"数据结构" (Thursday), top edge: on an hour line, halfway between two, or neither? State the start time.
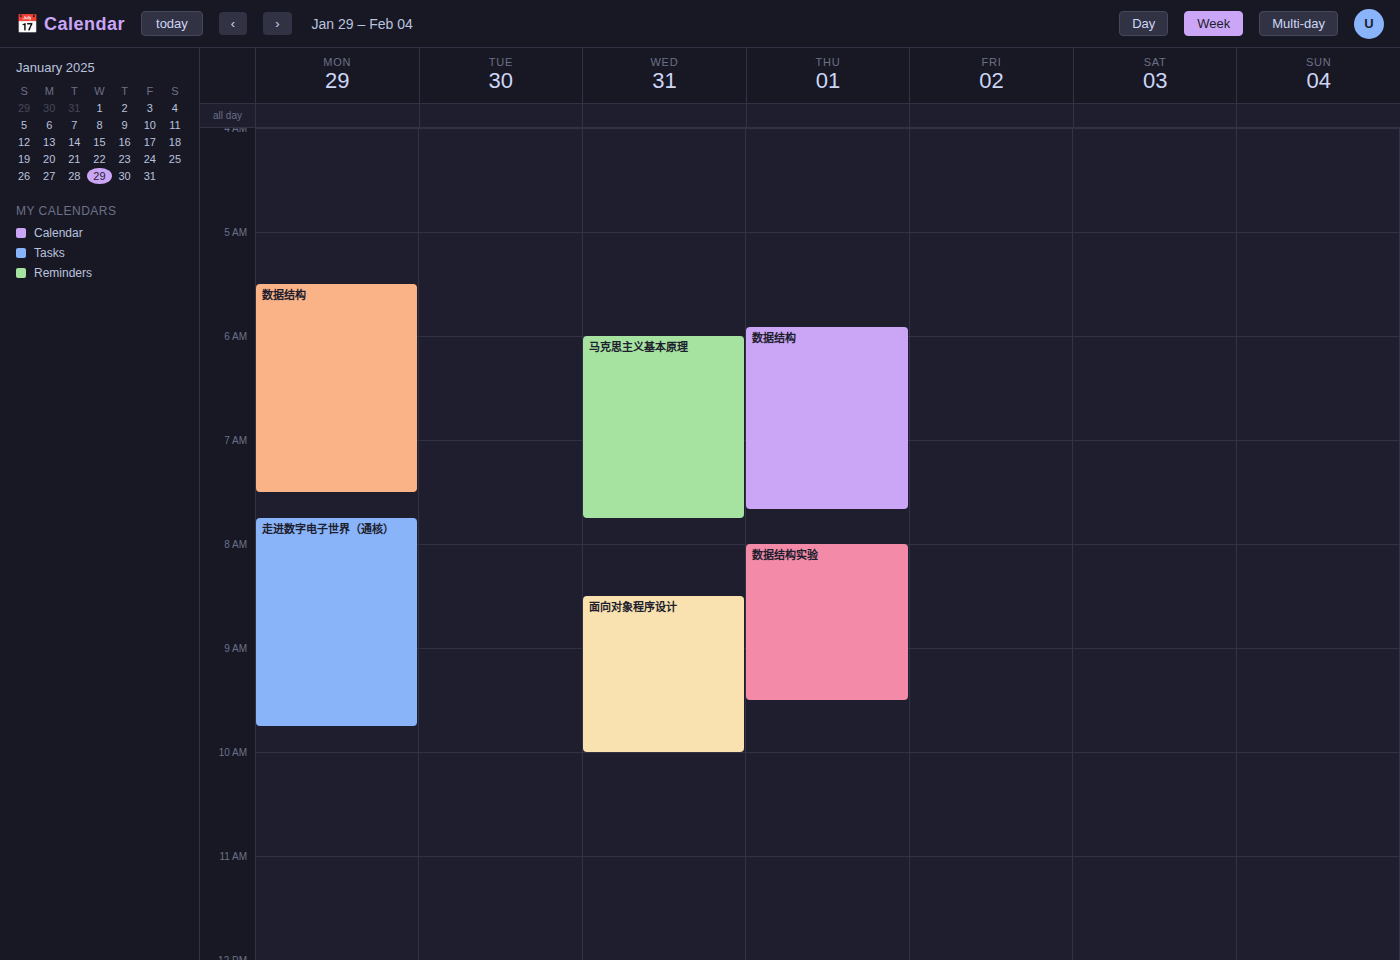
5:55 AM -- neither: 55 minutes below the 5 AM line and 5 minutes above the 6 AM line.